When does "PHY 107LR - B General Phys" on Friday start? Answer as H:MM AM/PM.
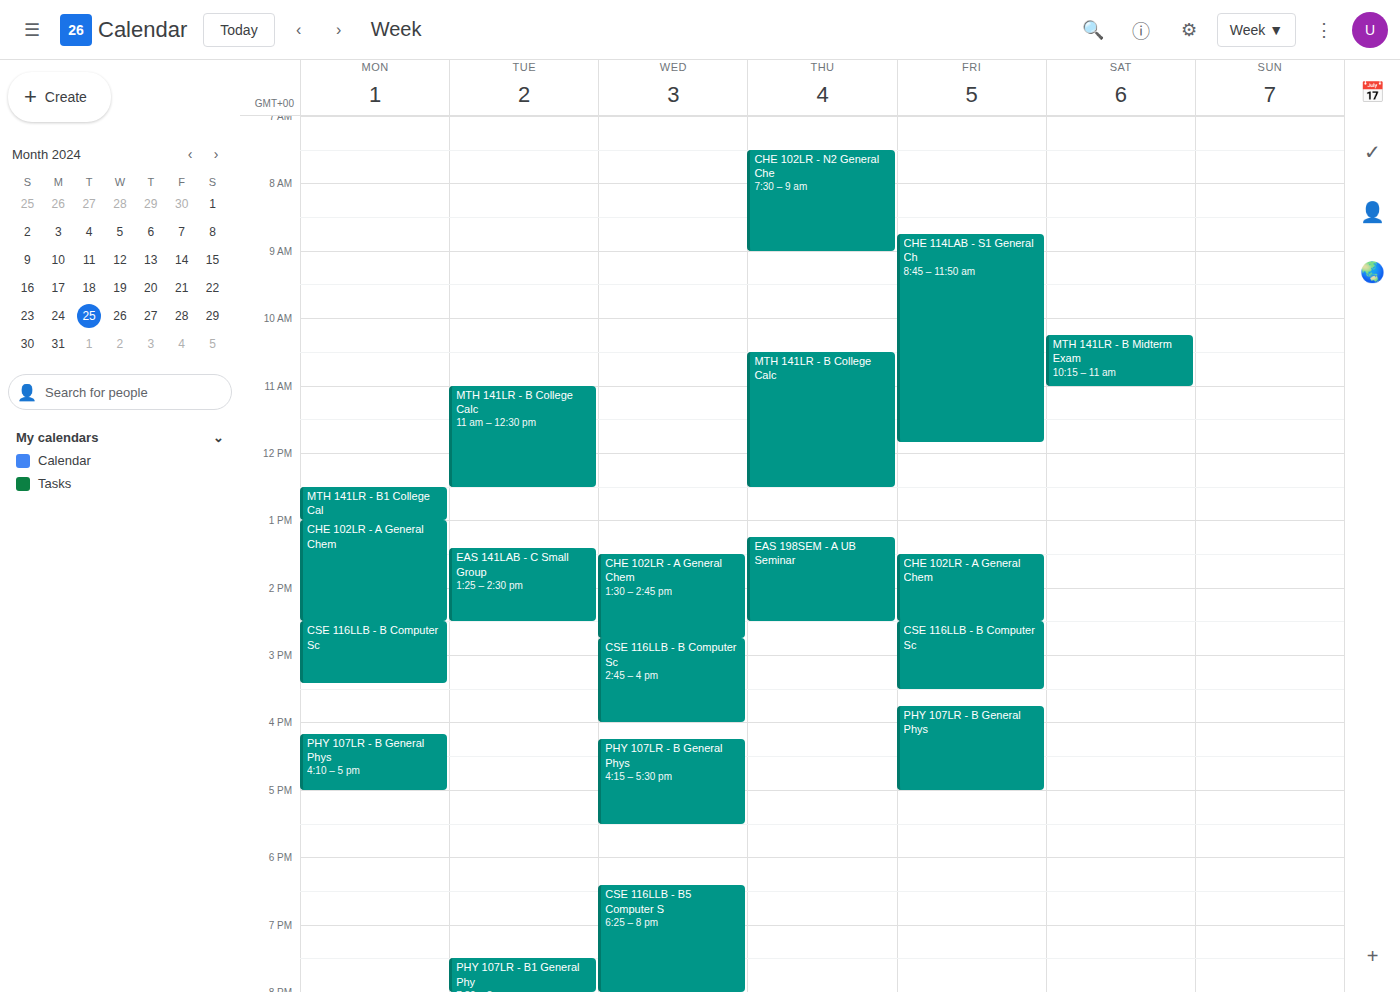
3:45 PM